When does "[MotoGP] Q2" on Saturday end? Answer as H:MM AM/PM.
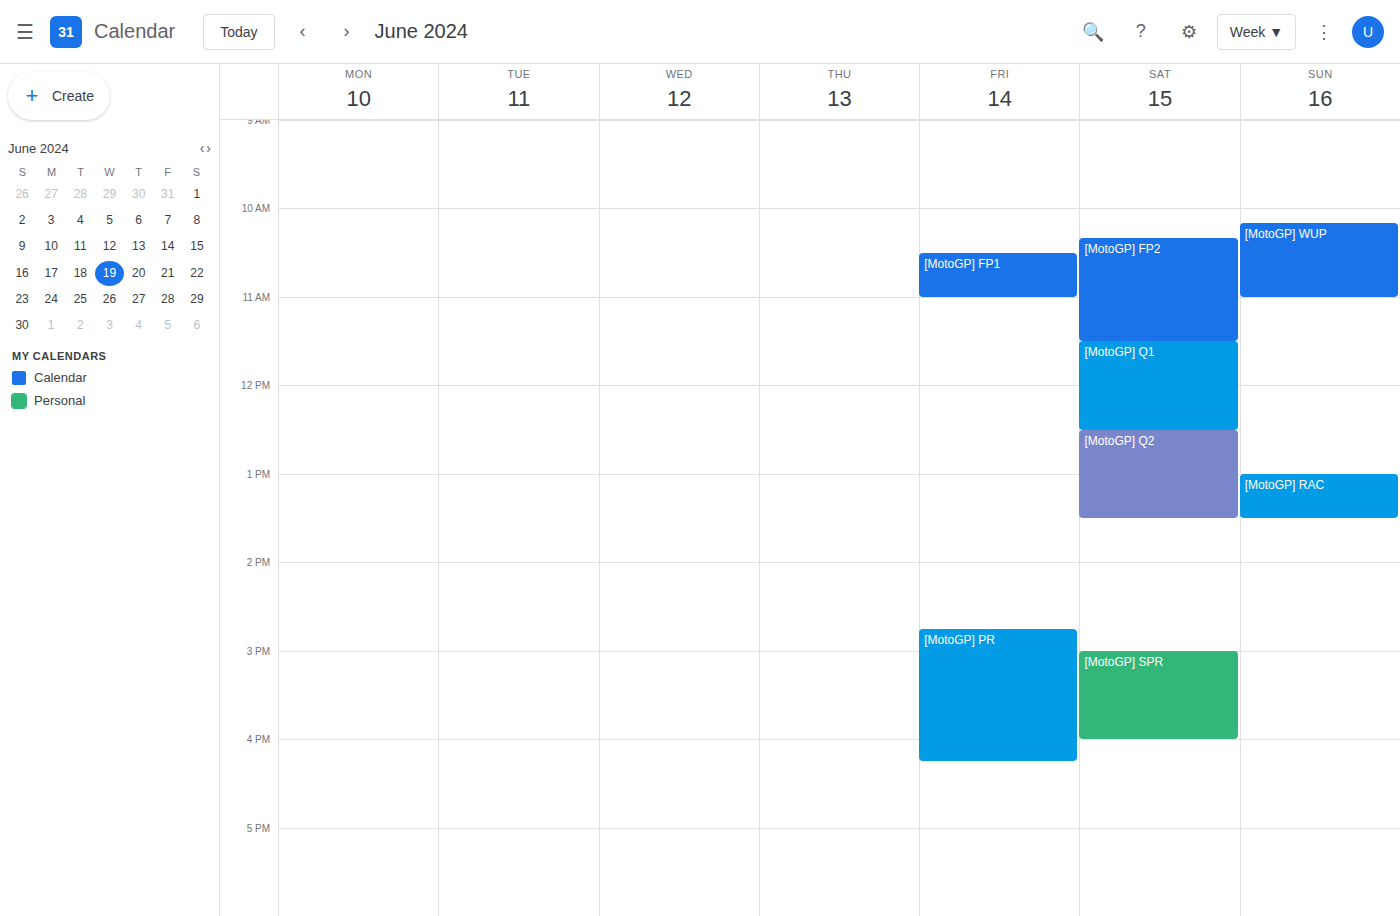
1:30 PM